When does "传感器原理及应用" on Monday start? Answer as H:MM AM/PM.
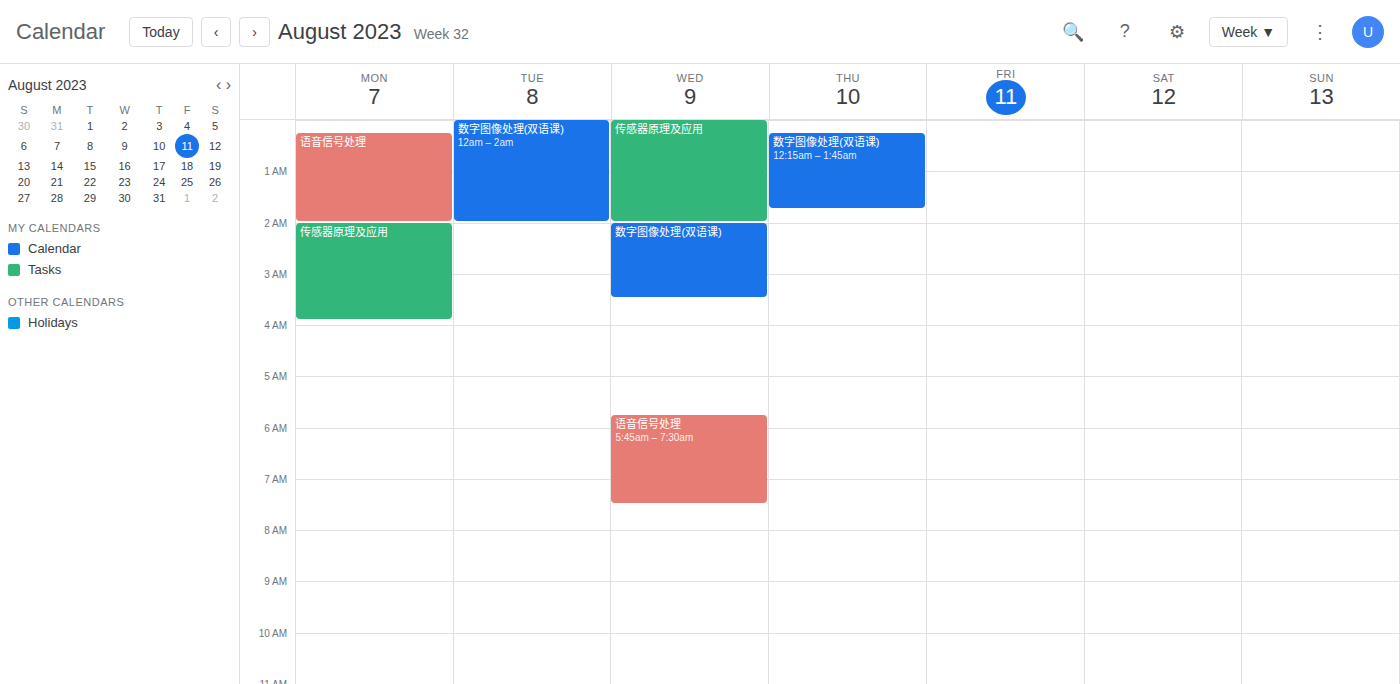
2:00 AM